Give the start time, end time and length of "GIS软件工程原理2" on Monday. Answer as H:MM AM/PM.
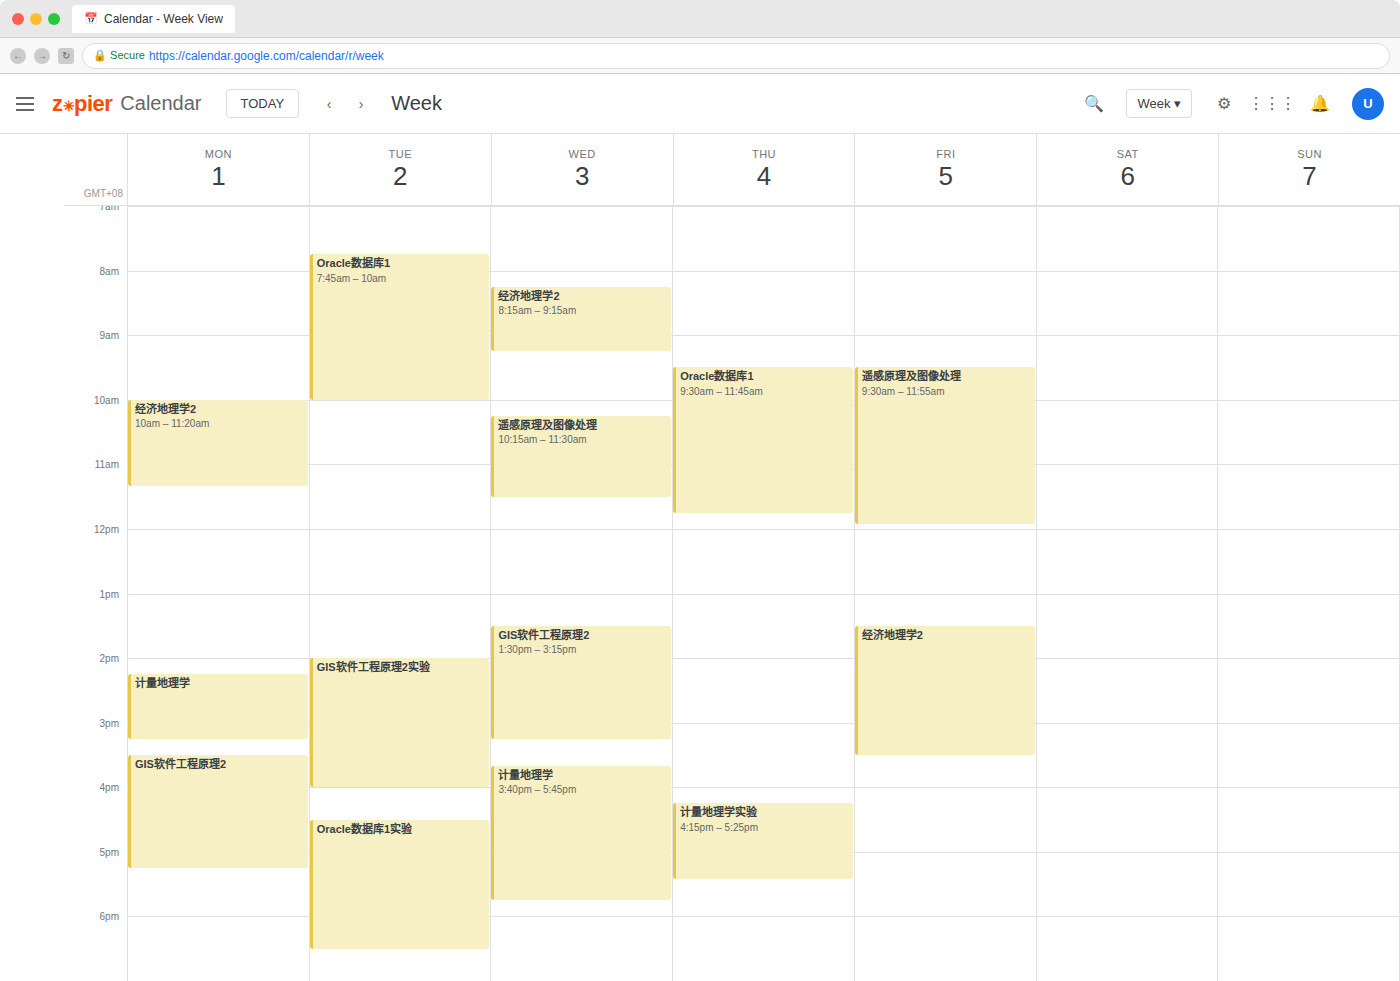
3:30 PM to 5:15 PM, 1 hour 45 minutes